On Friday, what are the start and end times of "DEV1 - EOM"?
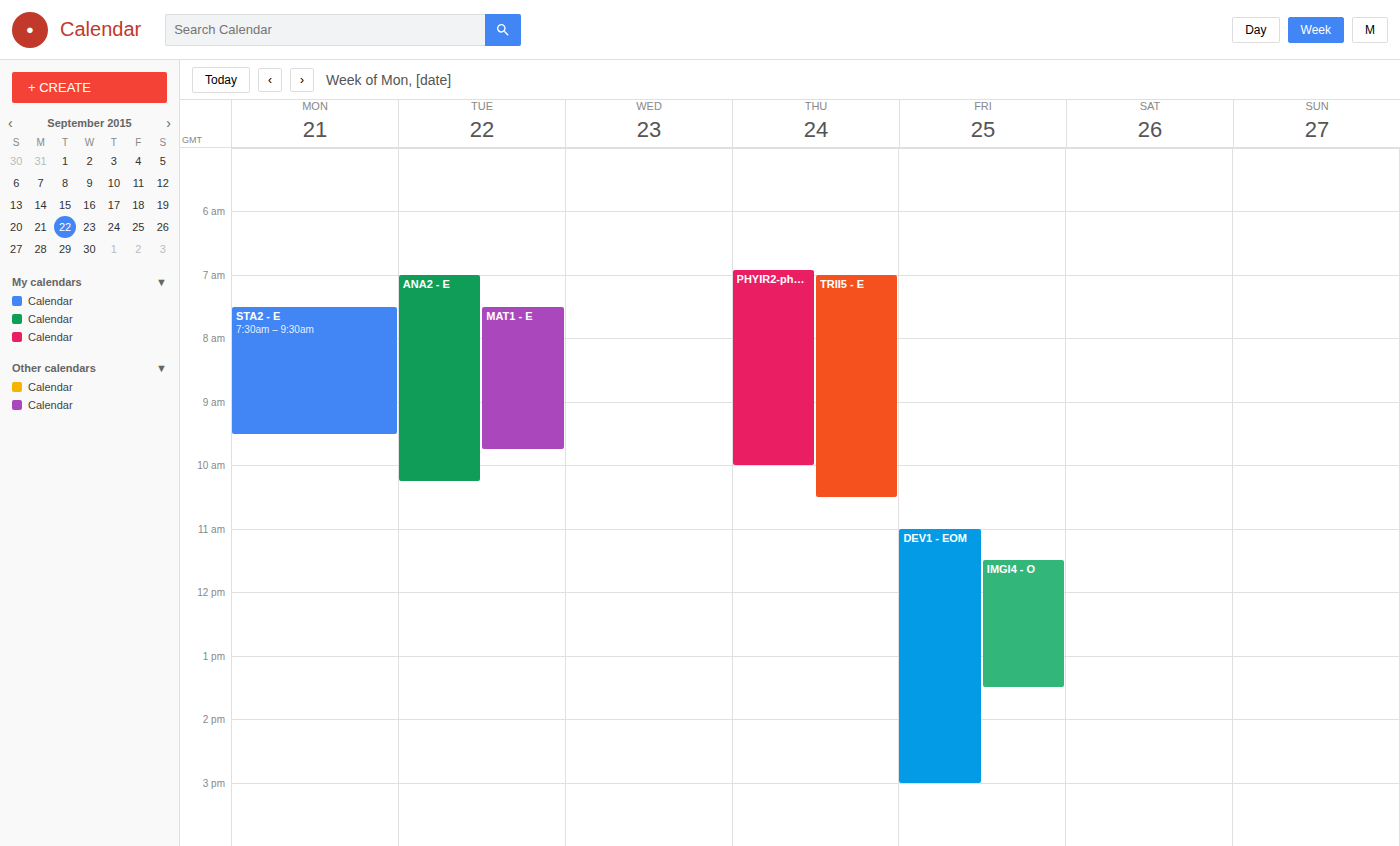
11:00 AM to 3:00 PM